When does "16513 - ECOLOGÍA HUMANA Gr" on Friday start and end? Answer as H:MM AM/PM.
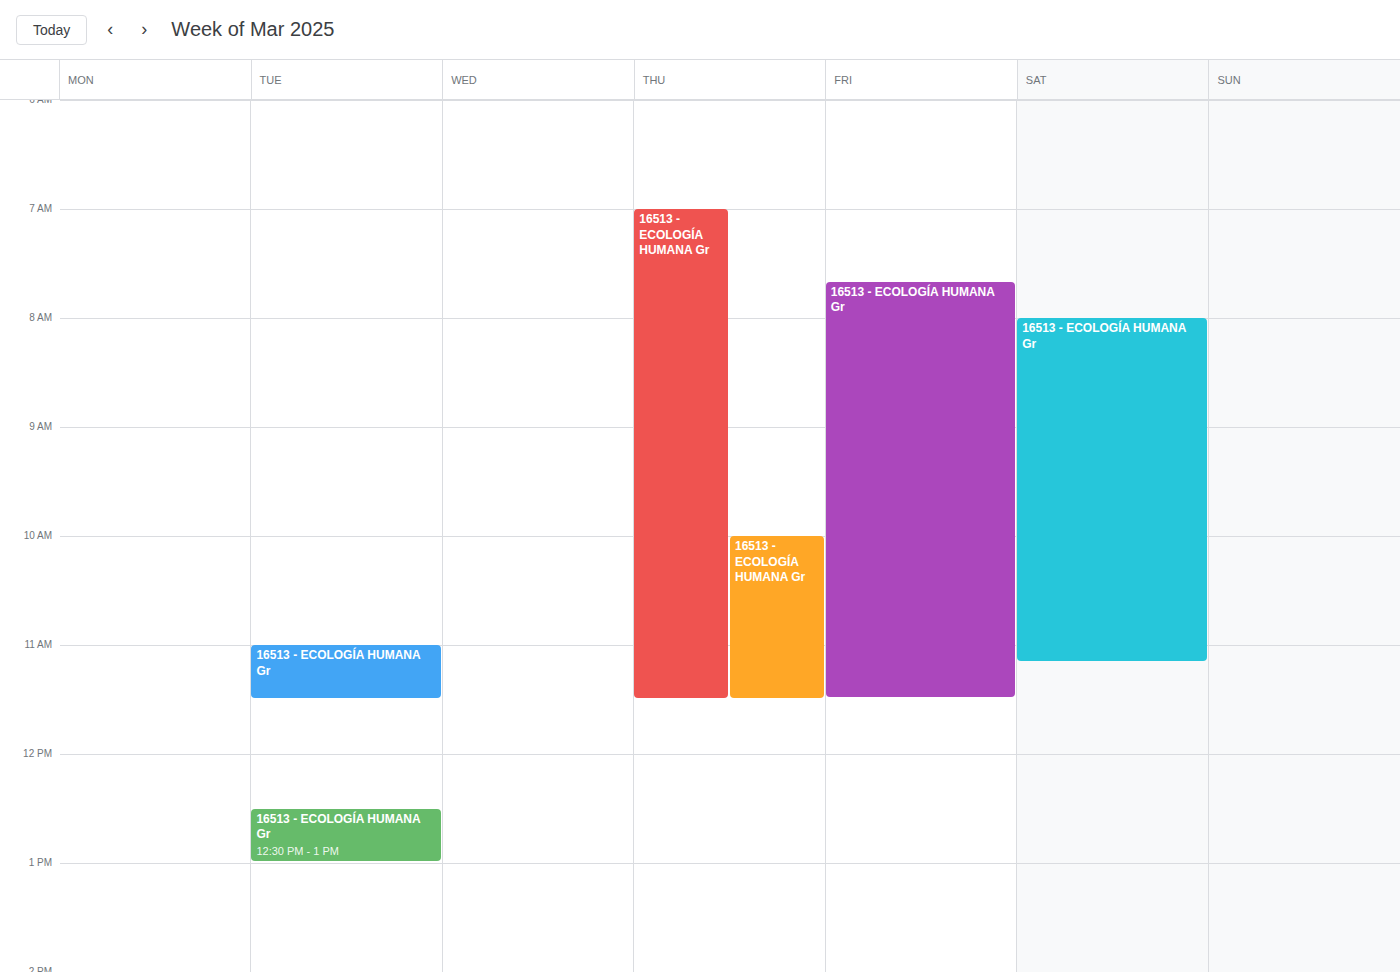
7:40 AM to 11:30 AM